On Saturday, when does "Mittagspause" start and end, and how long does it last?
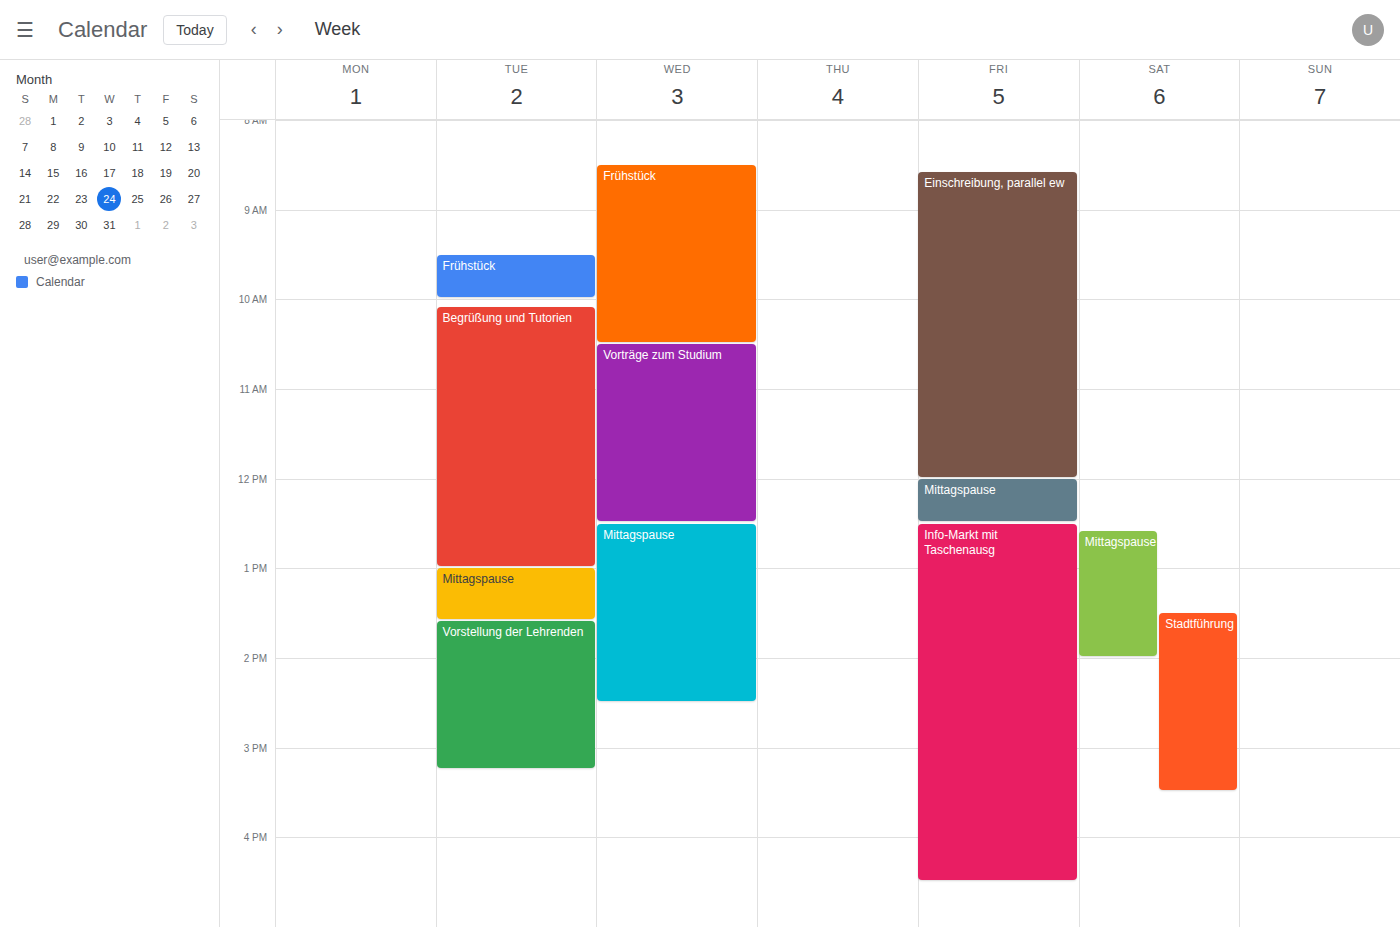
12:35 PM to 2:00 PM, 1 hour 25 minutes